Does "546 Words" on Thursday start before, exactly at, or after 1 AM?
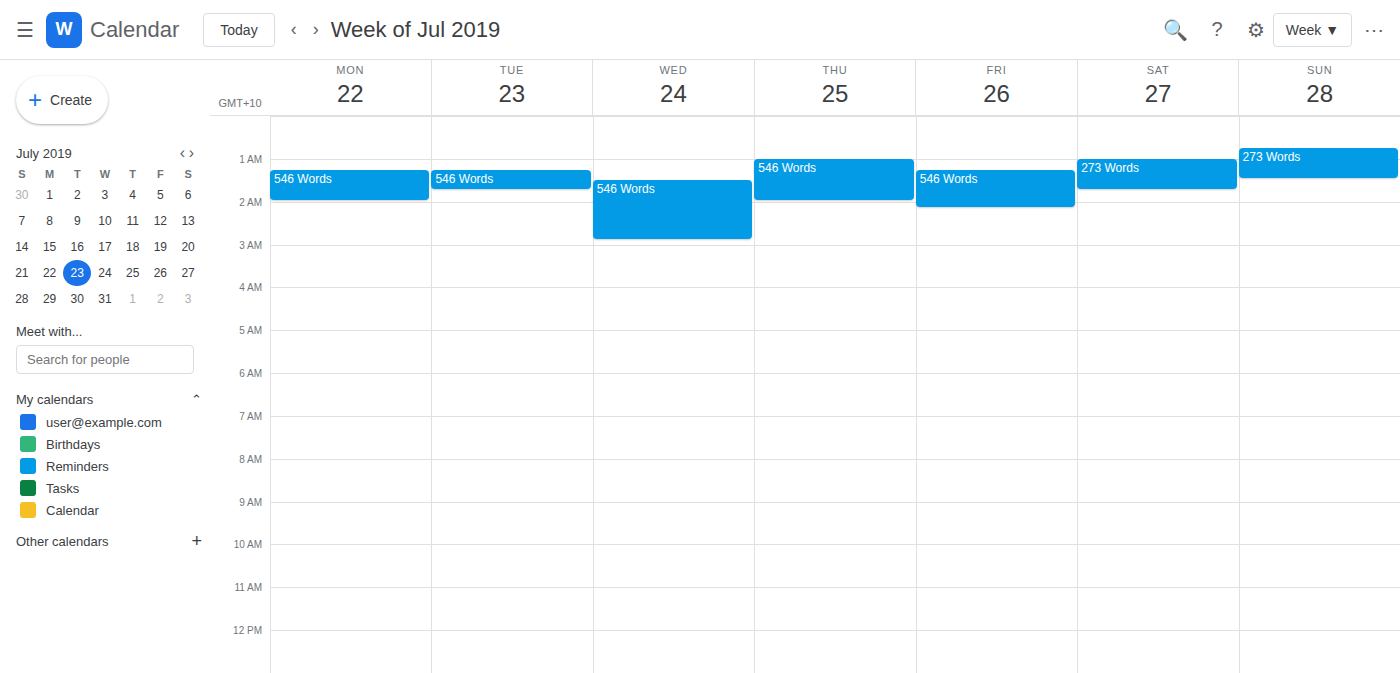
1:00 AM -- exactly at 1 AM, on the 1 AM line.